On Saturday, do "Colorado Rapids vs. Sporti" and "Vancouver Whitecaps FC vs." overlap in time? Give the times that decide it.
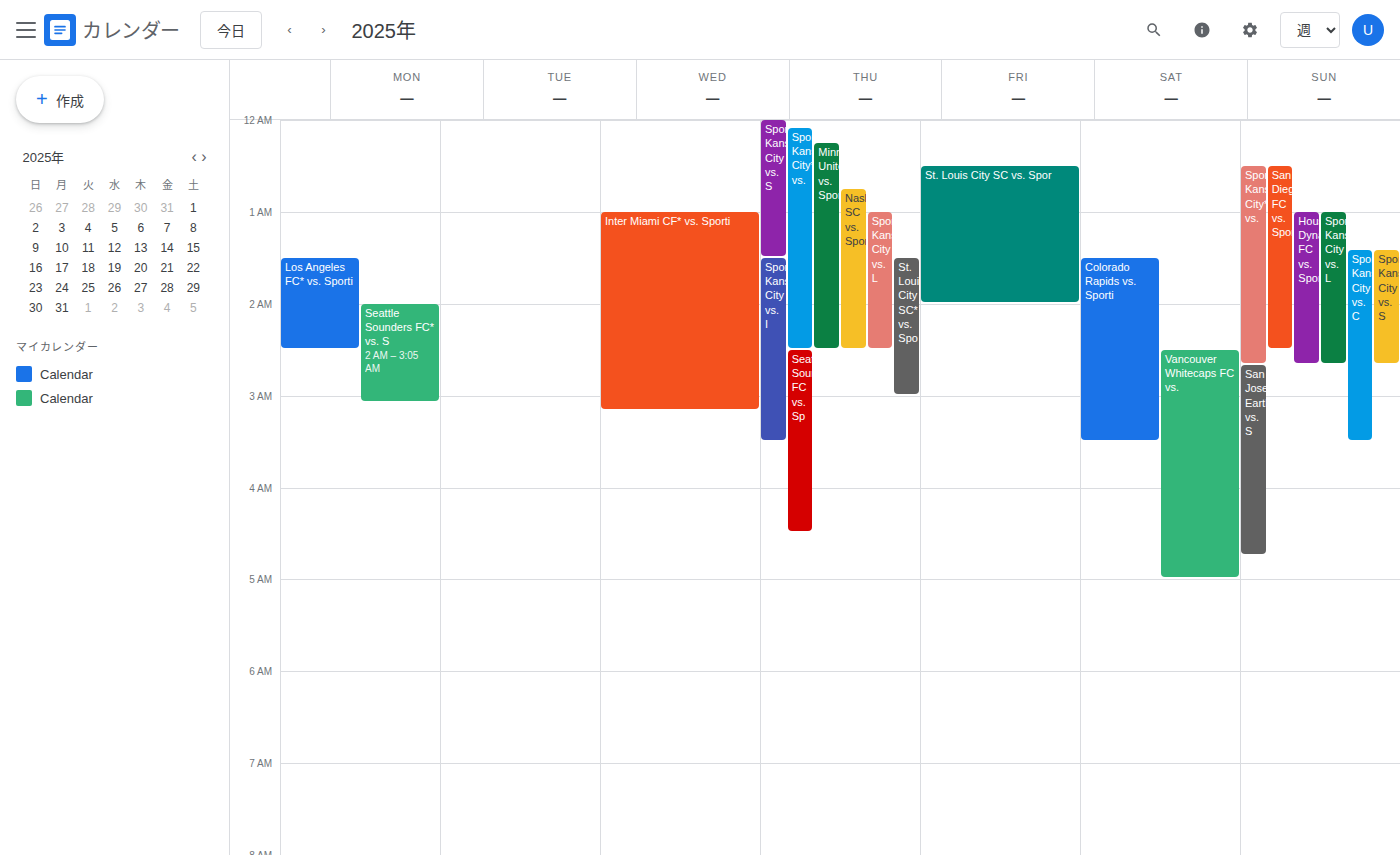
"Vancouver Whitecaps FC vs." starts at 2:30 AM, before "Colorado Rapids vs. Sporti" ends at 3:30 AM -- they overlap.